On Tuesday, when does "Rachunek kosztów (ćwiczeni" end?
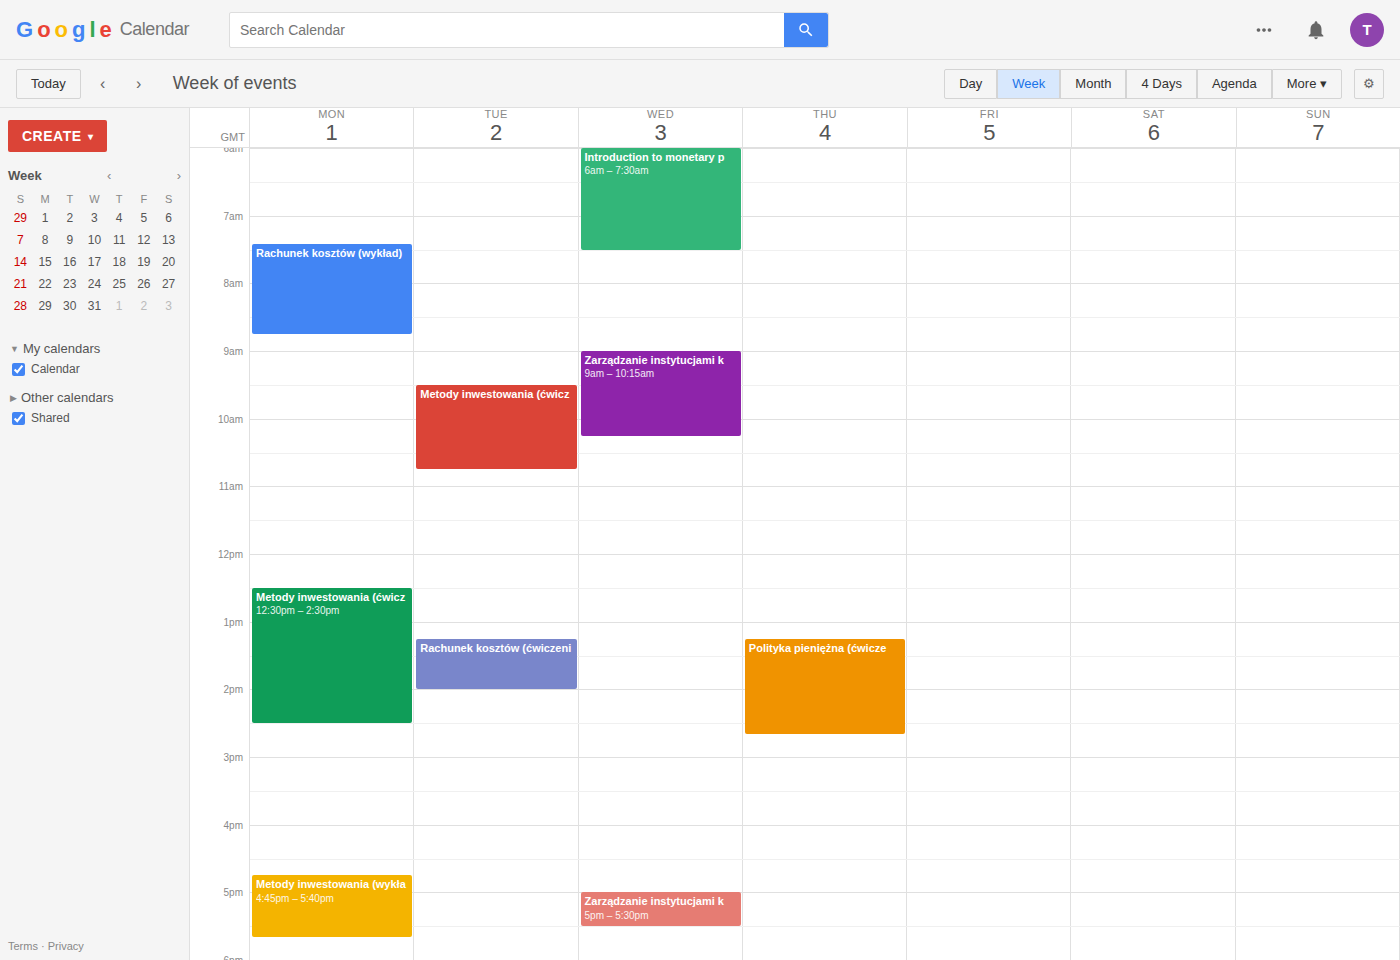
2:00 PM